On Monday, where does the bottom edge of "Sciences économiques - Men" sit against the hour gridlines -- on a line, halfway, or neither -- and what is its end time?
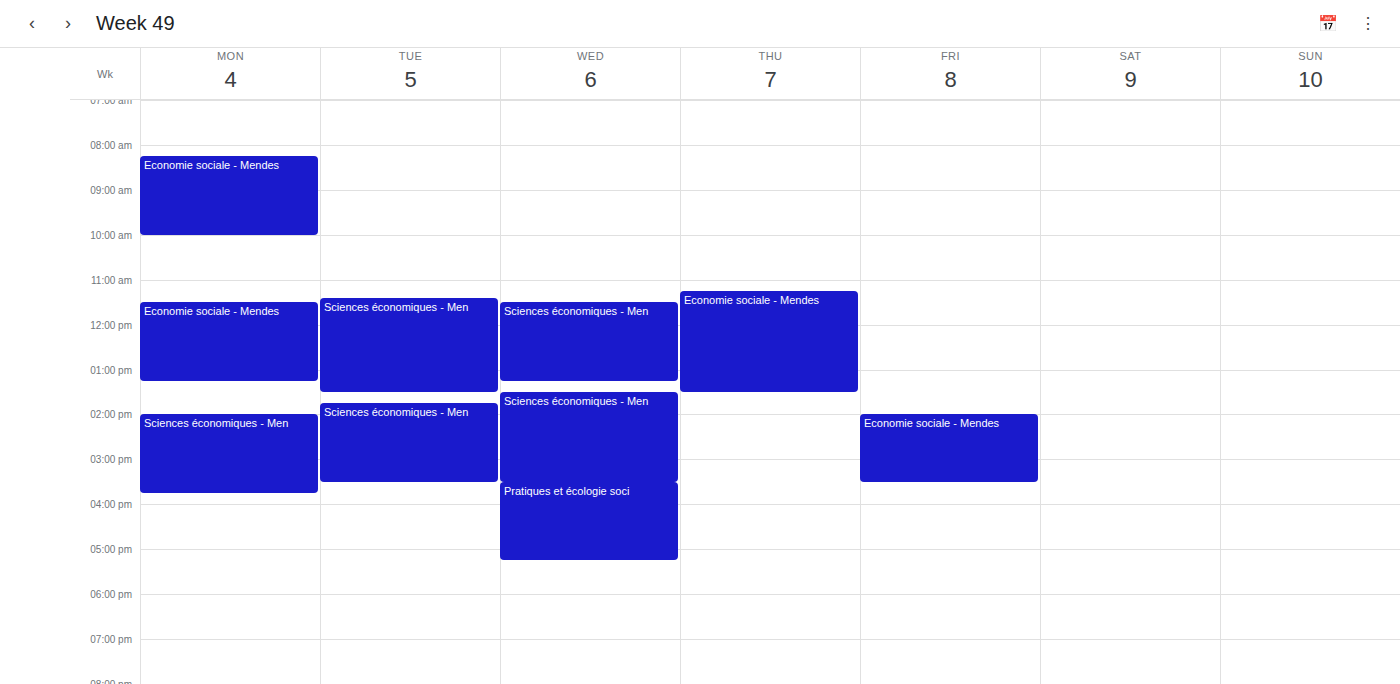
3:45 PM -- neither: three quarters of the way from the 3 PM line to the 4 PM line.